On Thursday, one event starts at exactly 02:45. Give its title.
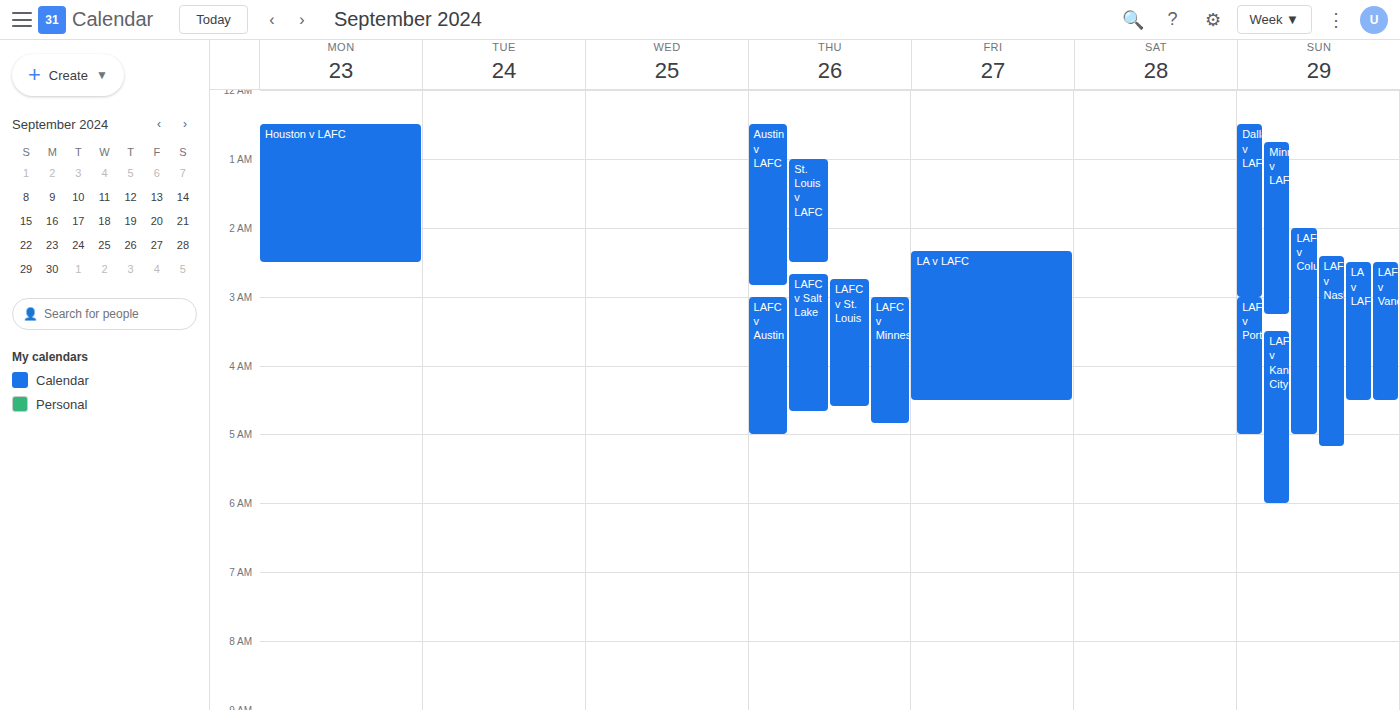
"LAFC v St. Louis"